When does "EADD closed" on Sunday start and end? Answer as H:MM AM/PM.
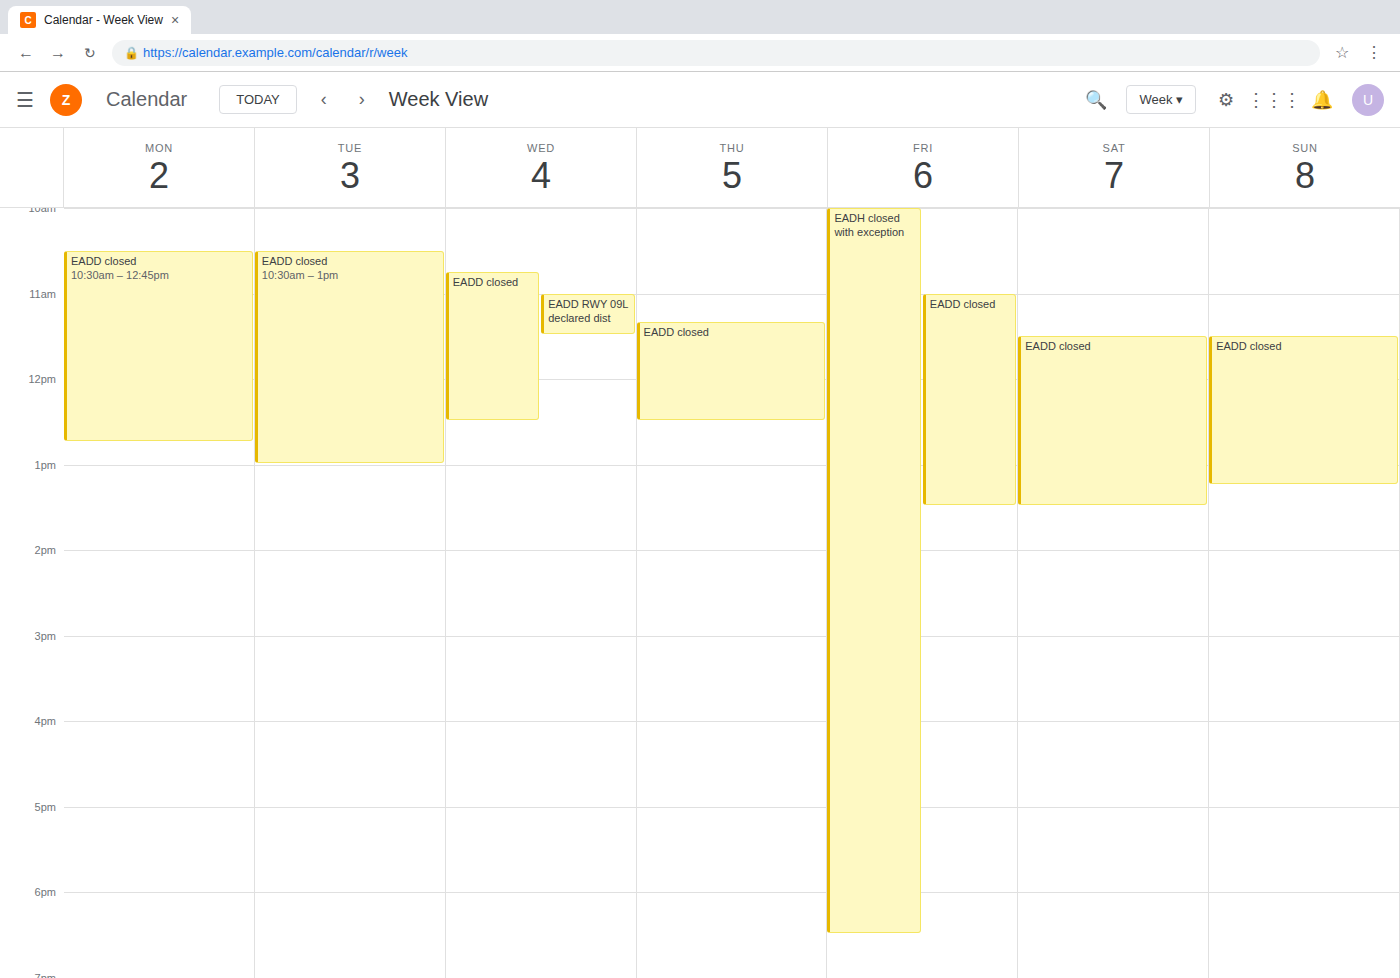
11:30 AM to 1:15 PM